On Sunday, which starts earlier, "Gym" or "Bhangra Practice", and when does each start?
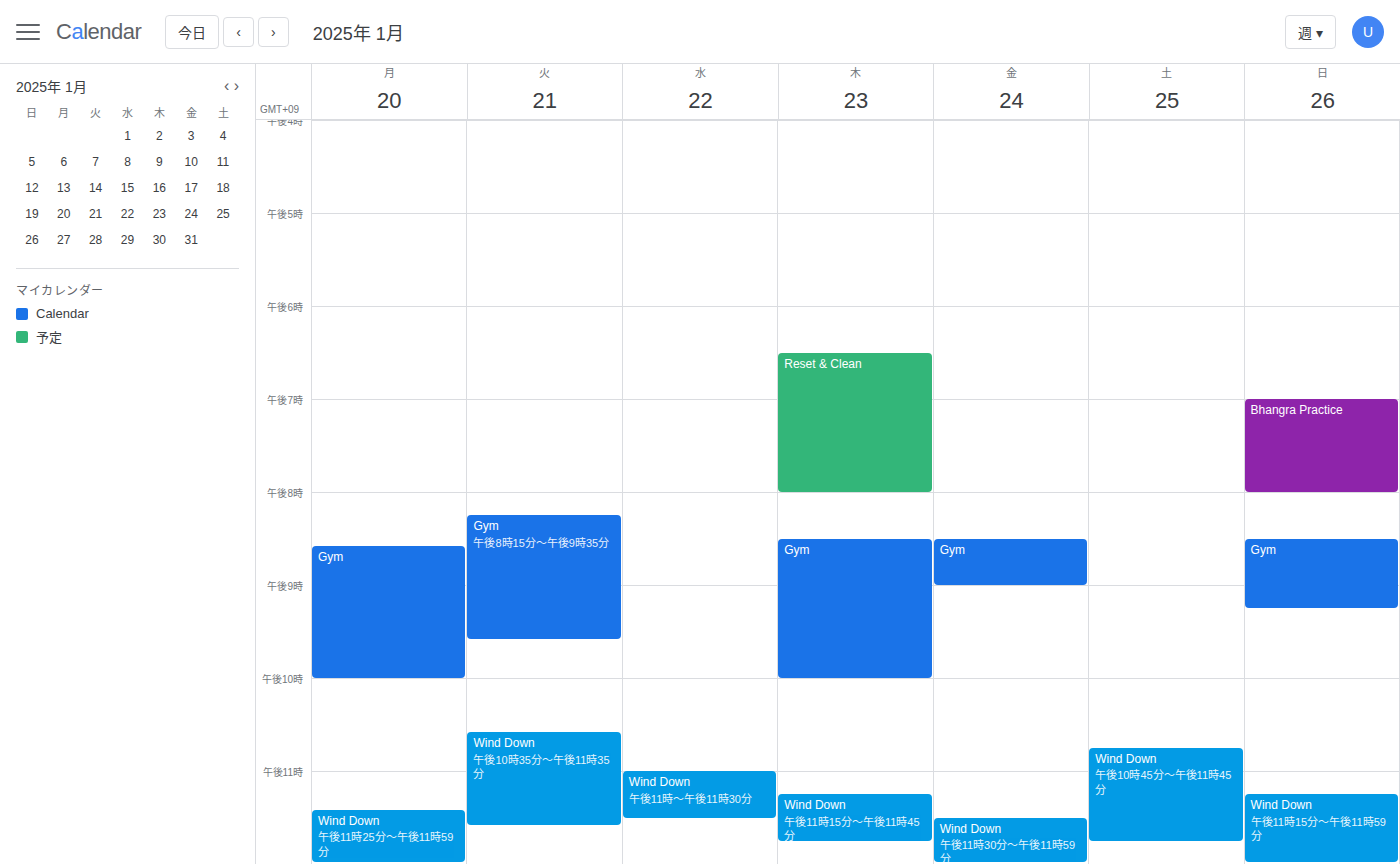
"Bhangra Practice" 7:00 PM; "Gym" 8:30 PM.